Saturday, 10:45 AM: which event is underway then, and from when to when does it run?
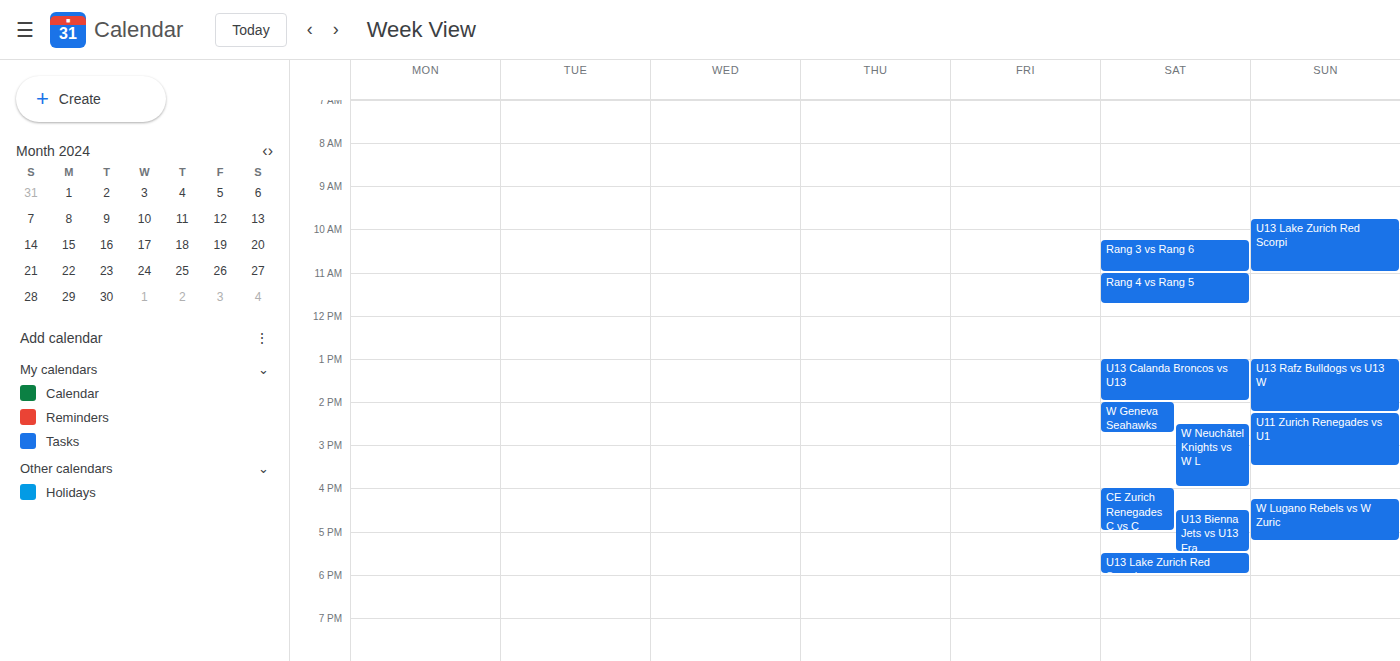
"Rang 3 vs Rang 6", 10:15 AM to 11:00 AM